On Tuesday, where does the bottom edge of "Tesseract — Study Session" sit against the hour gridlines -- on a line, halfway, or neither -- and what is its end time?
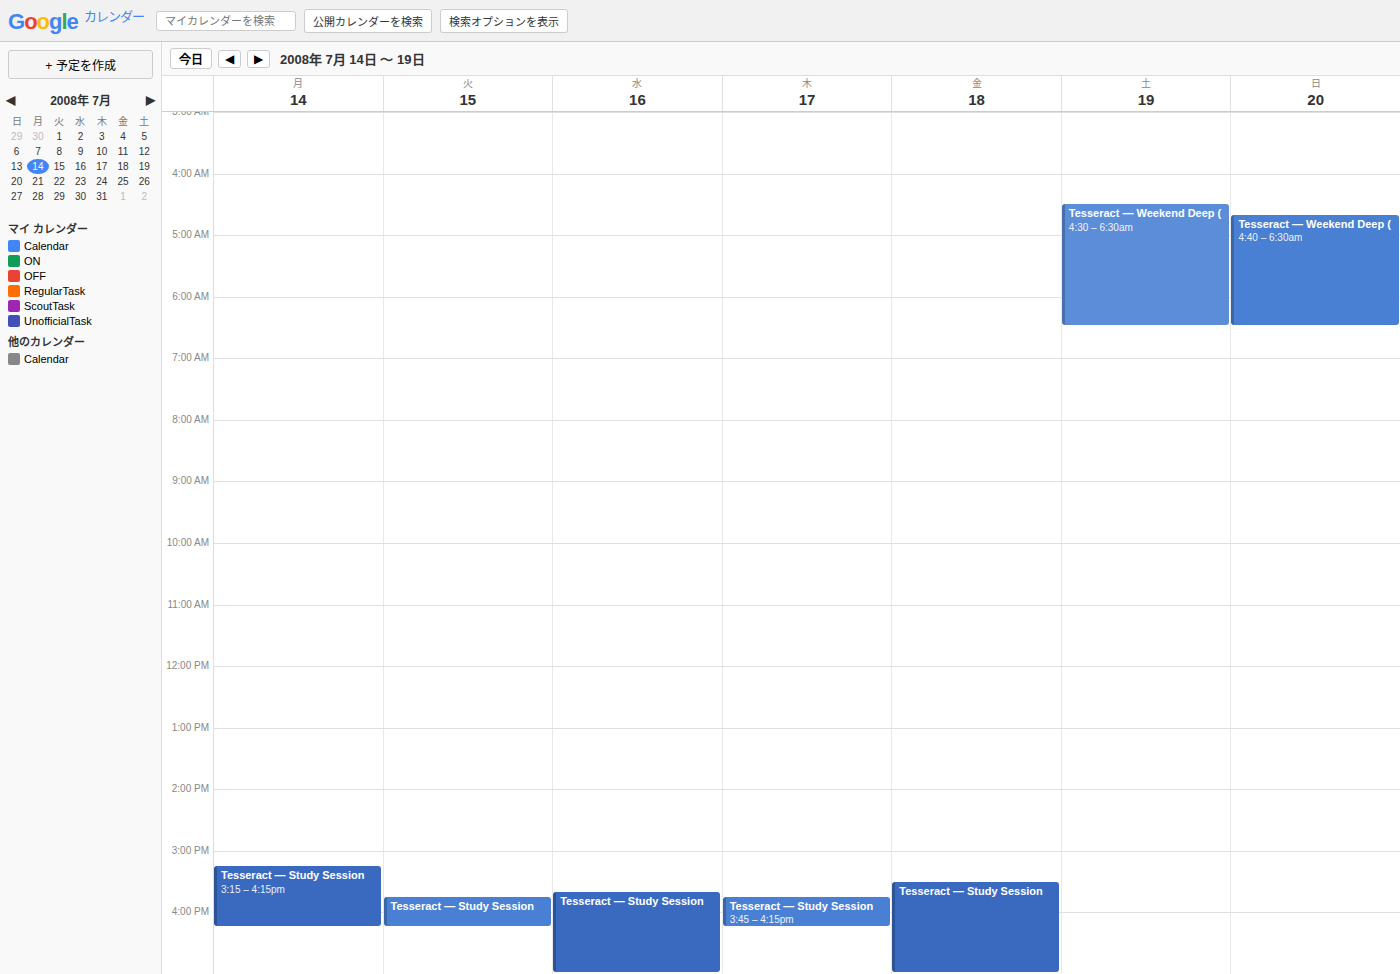
4:15 PM -- neither: a quarter of the way from the 4 PM line to the 5 PM line.